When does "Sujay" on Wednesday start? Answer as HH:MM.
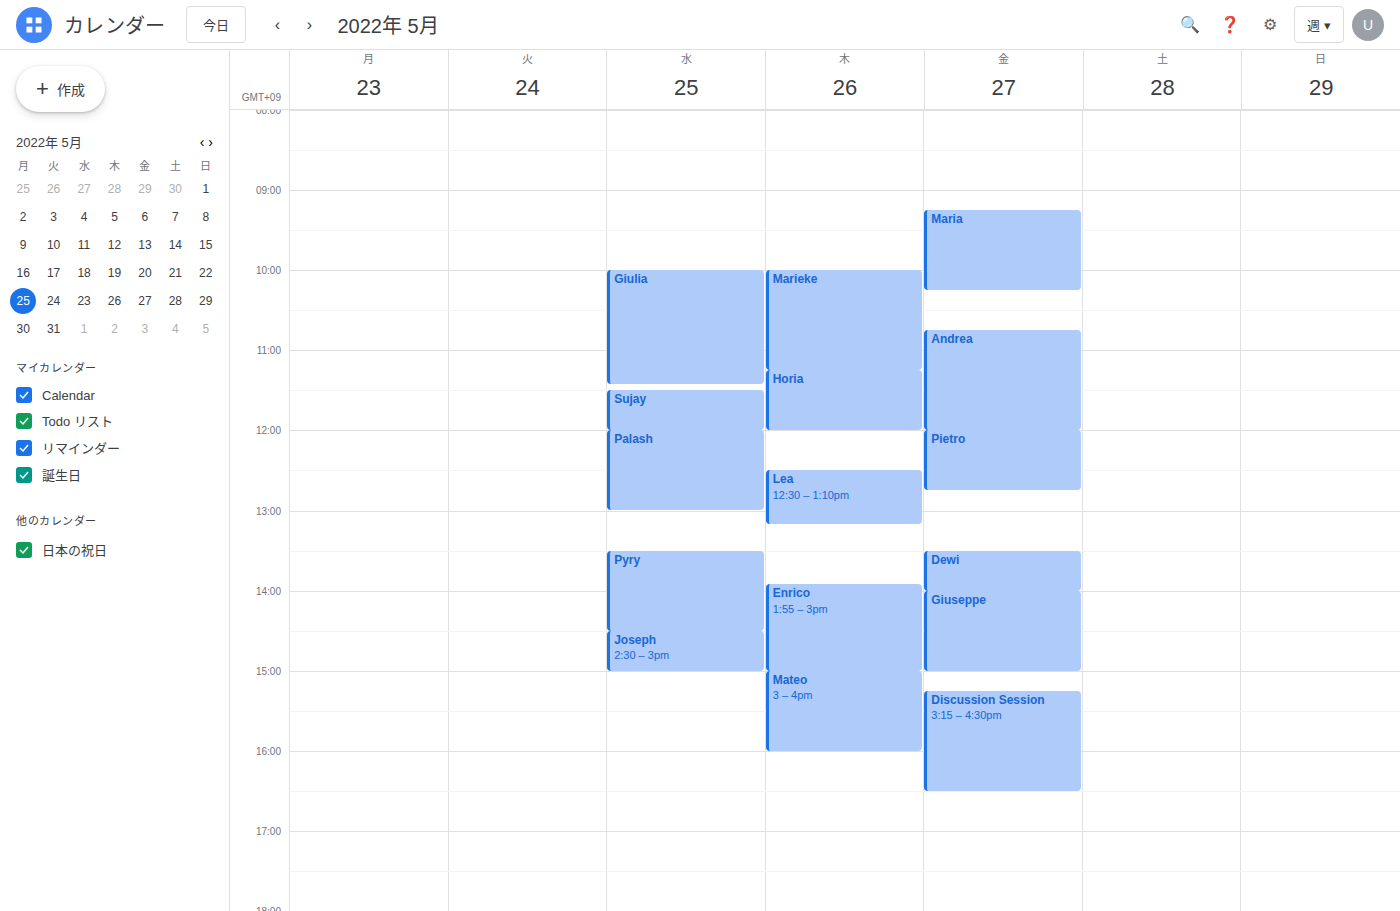
11:30